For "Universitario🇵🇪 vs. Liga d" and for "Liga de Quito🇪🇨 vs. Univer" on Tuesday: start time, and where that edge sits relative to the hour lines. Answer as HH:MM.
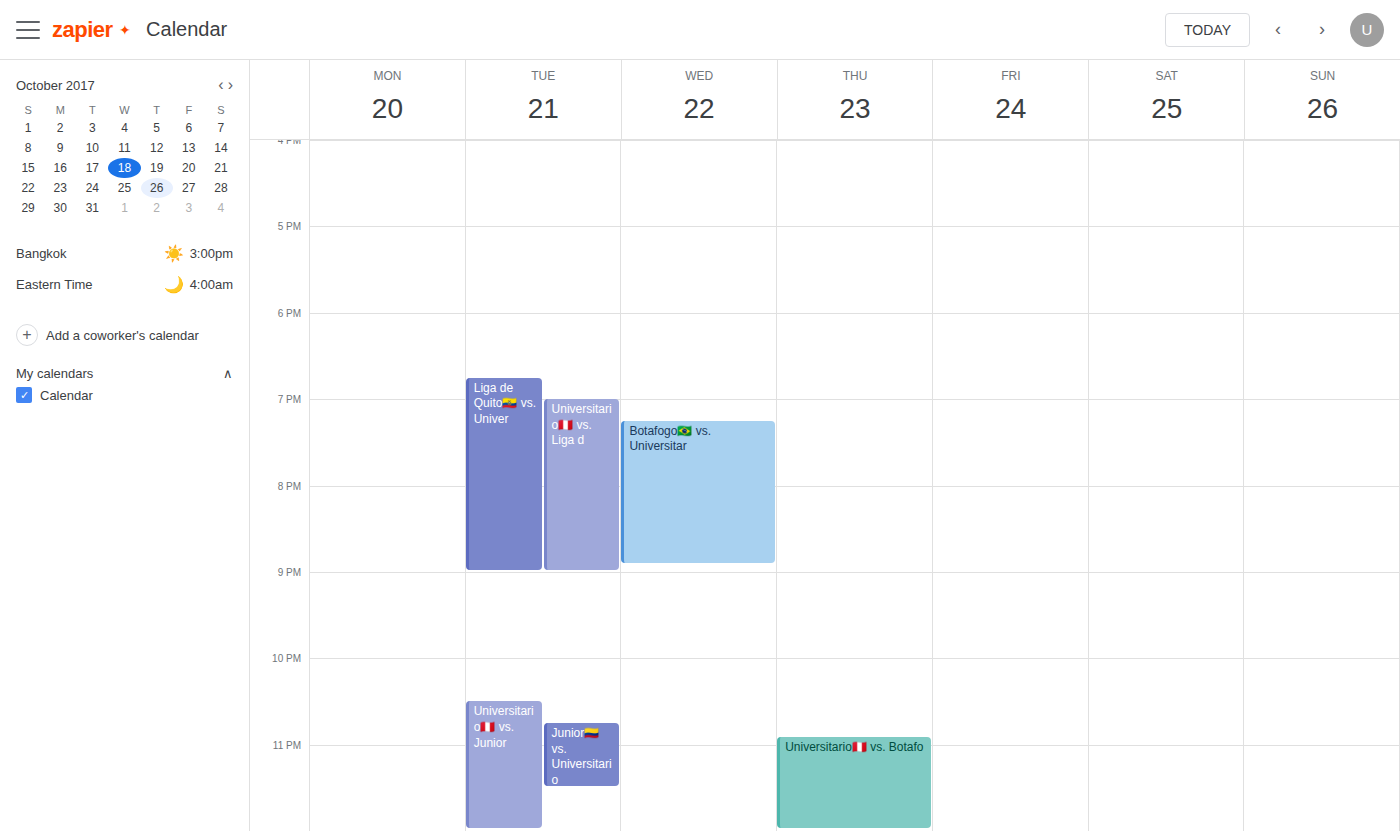
"Universitario🇵🇪 vs. Liga d": 19:00, exactly on the 19:00 line. "Liga de Quito🇪🇨 vs. Univer": 18:45, neither: three quarters of the way from the 18:00 line to the 19:00 line.